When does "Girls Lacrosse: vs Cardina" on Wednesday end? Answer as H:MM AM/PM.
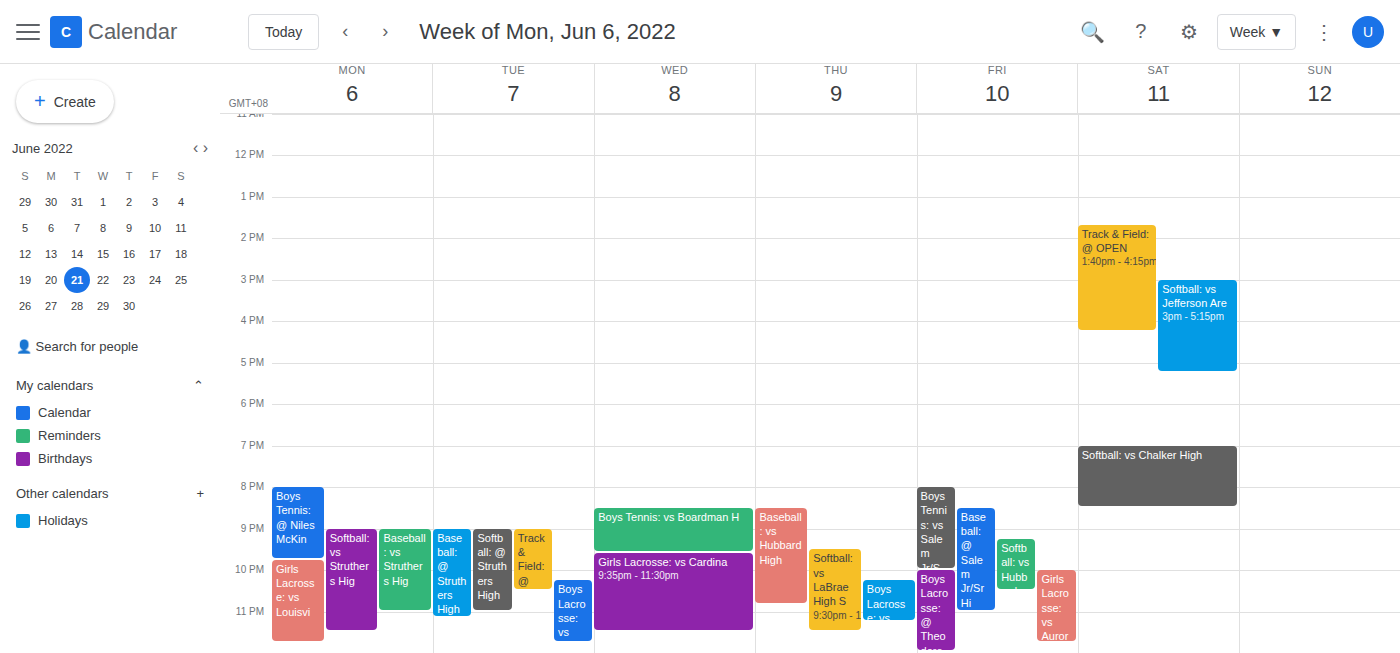
11:30 PM